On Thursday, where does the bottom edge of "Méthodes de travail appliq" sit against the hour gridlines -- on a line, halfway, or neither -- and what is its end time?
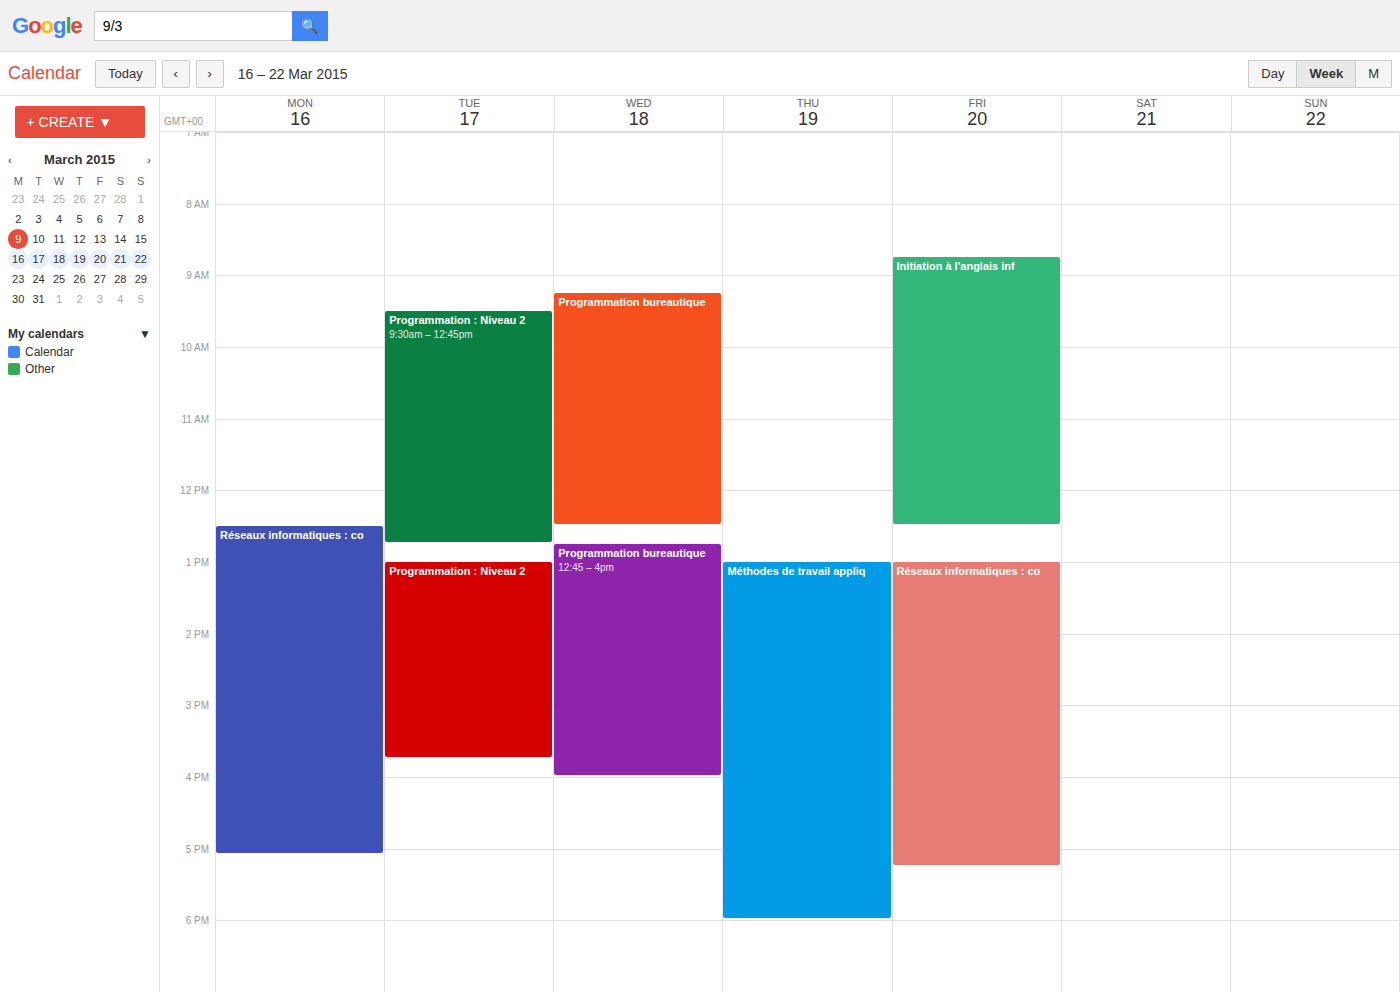
18:00 -- exactly on the 18:00 line.